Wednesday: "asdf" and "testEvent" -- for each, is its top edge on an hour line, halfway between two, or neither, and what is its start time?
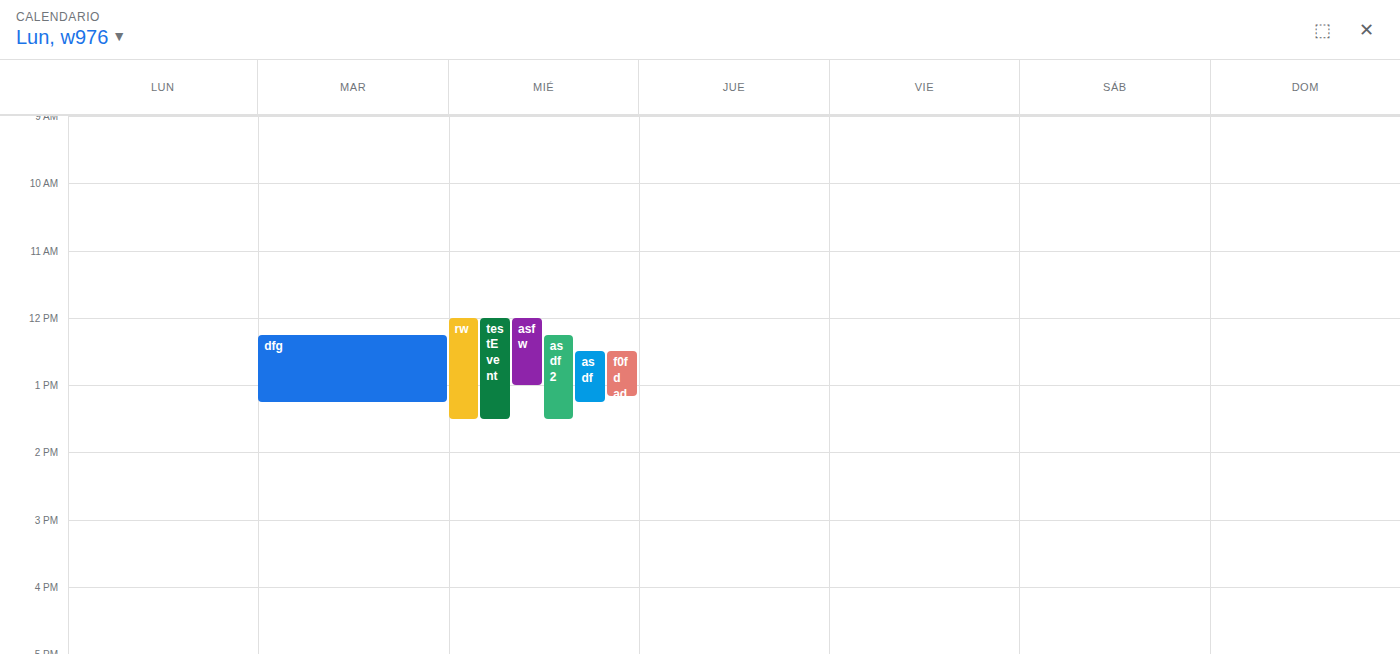
"asdf": 12:30 PM, halfway between the 12 PM and 1 PM lines. "testEvent": 12:00 PM, exactly on the 12 PM line.